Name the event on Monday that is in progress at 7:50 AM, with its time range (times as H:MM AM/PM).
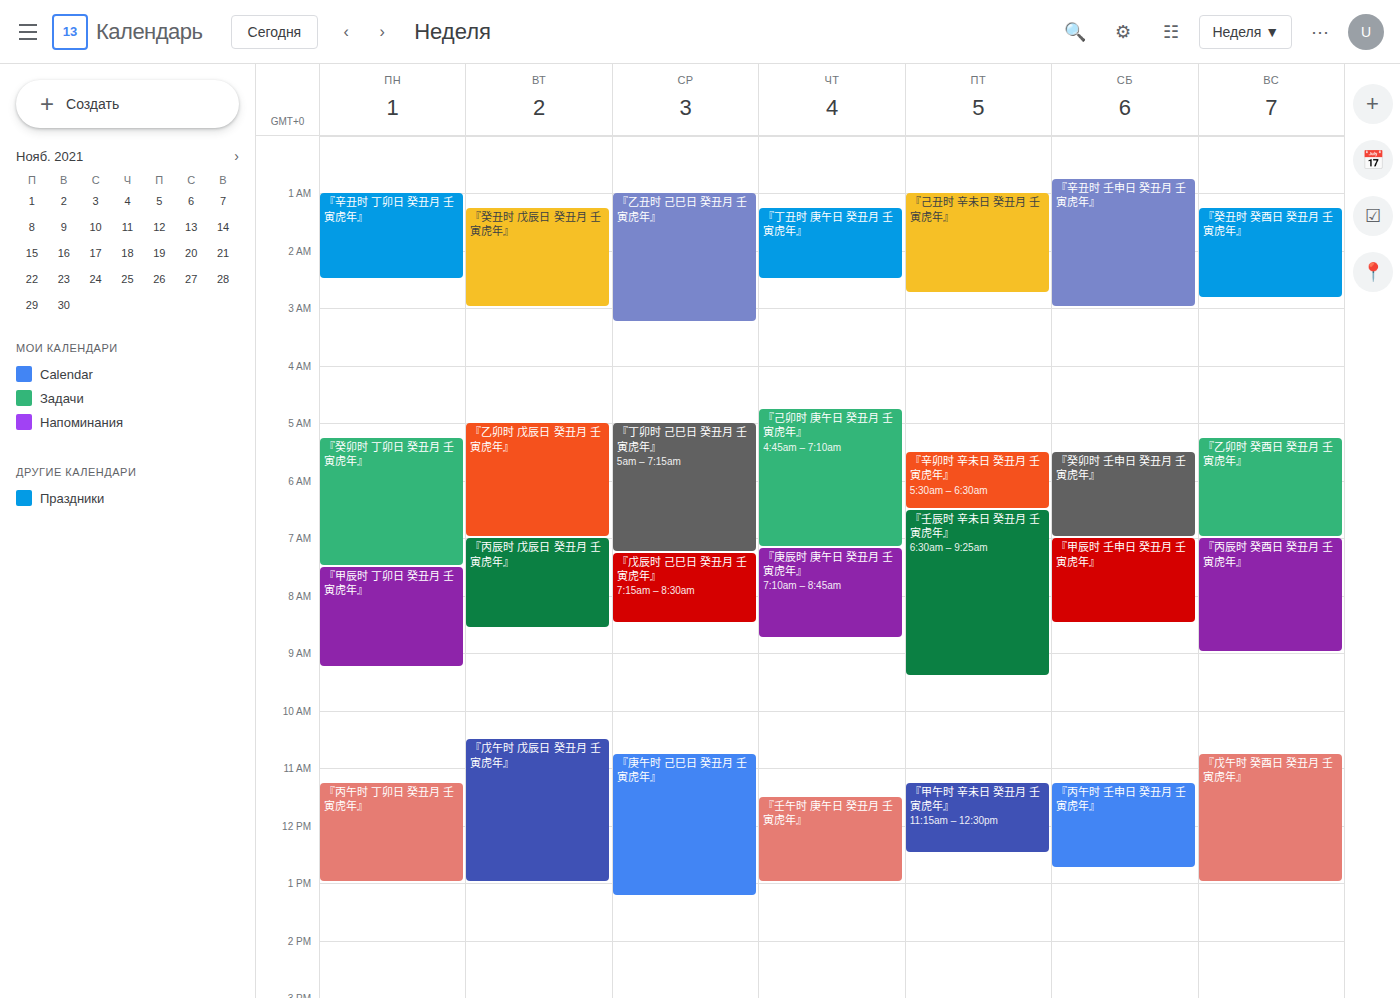
"『甲辰时 丁卯日 癸丑月 壬寅虎年』", 7:30 AM to 9:15 AM